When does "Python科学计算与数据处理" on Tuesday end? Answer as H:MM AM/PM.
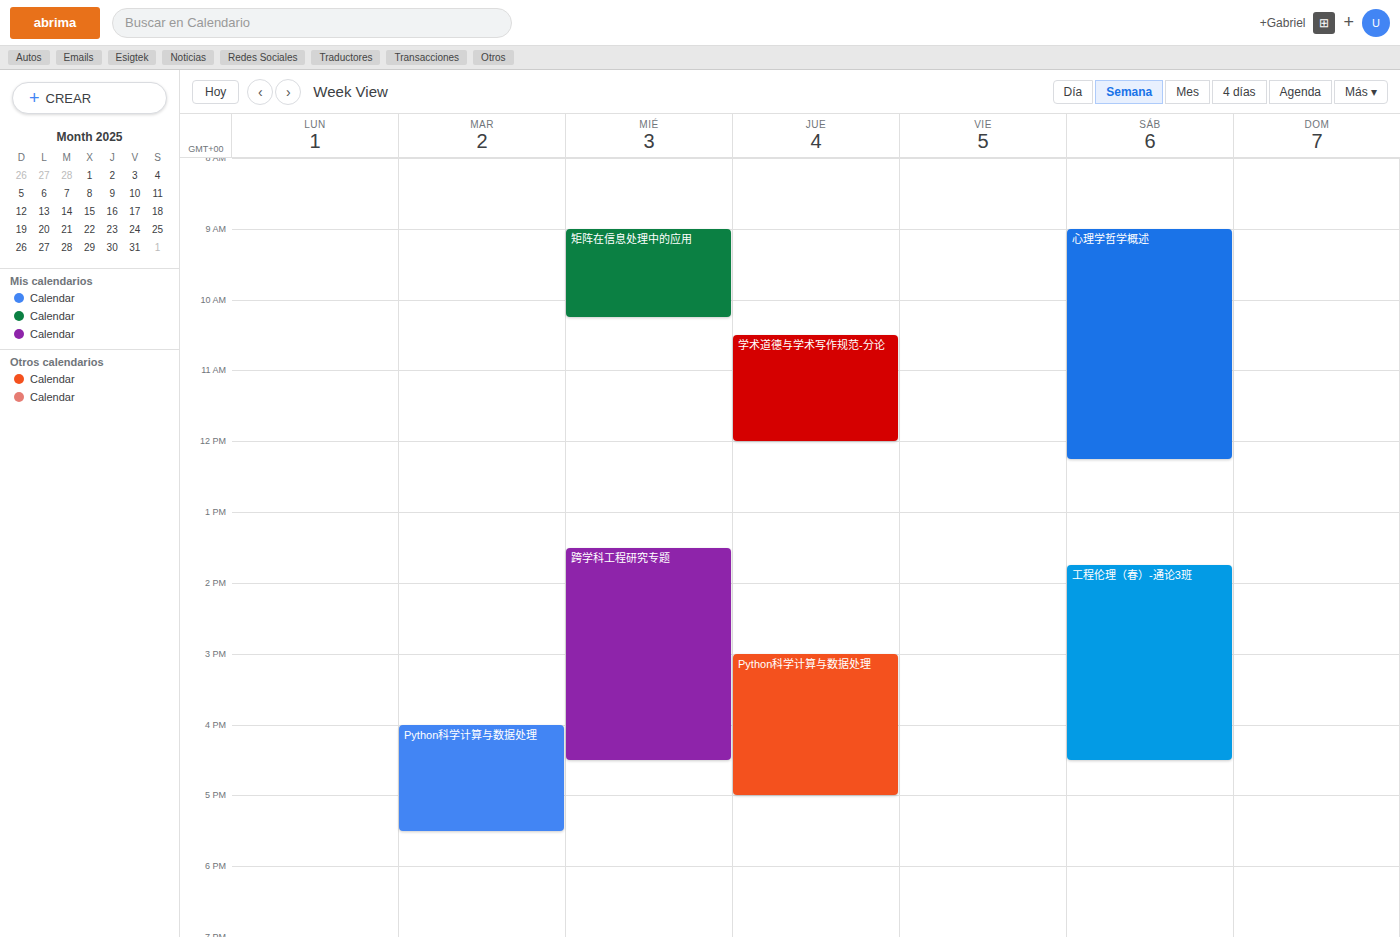
5:30 PM